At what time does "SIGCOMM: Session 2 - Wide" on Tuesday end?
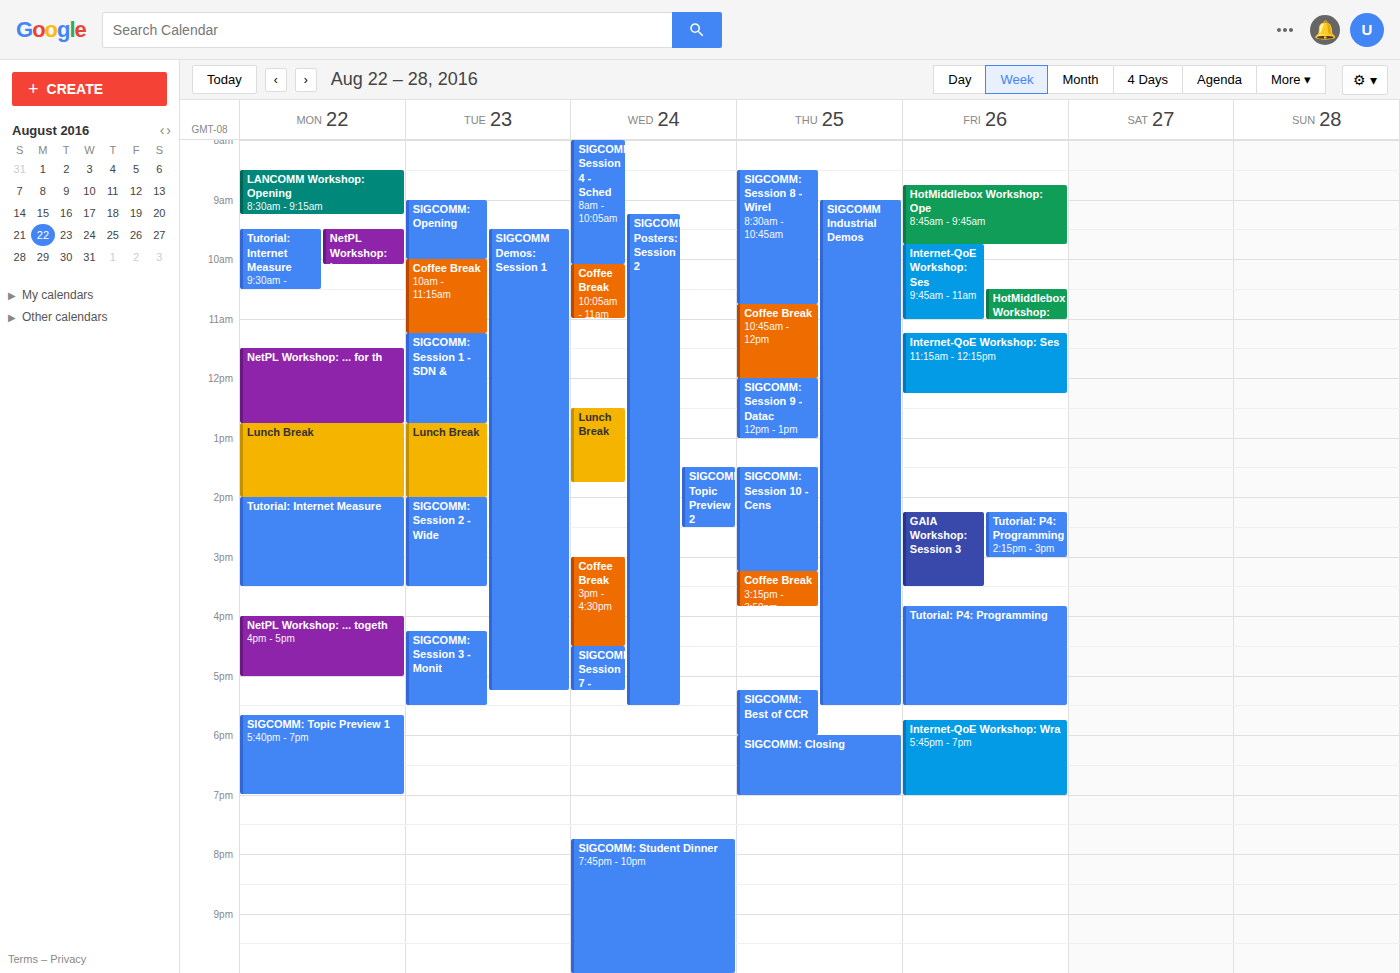
3:30 PM